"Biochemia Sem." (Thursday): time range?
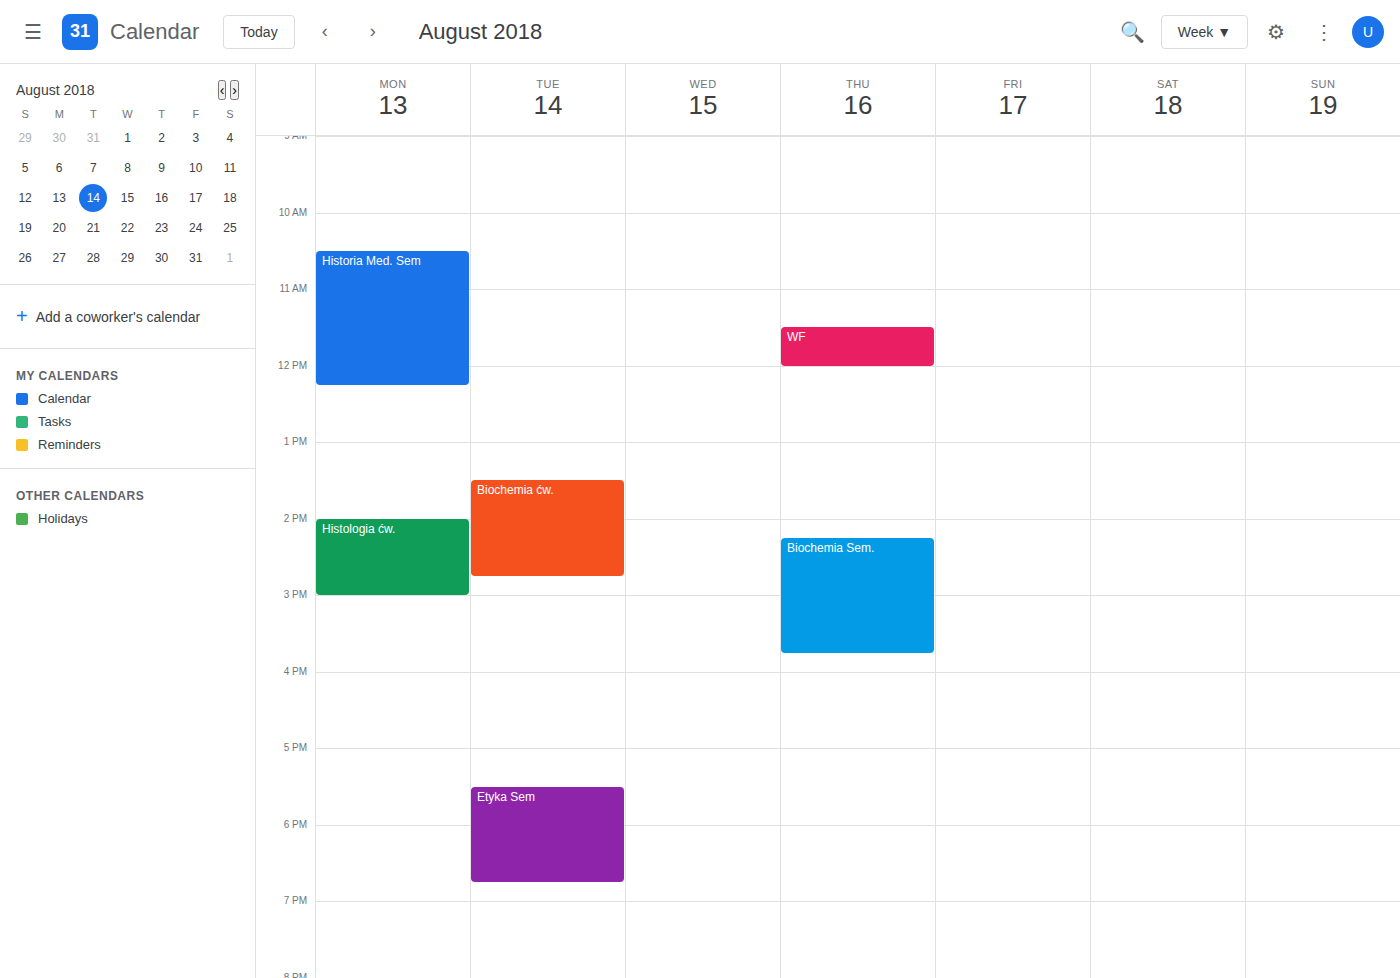
2:15 PM to 3:45 PM